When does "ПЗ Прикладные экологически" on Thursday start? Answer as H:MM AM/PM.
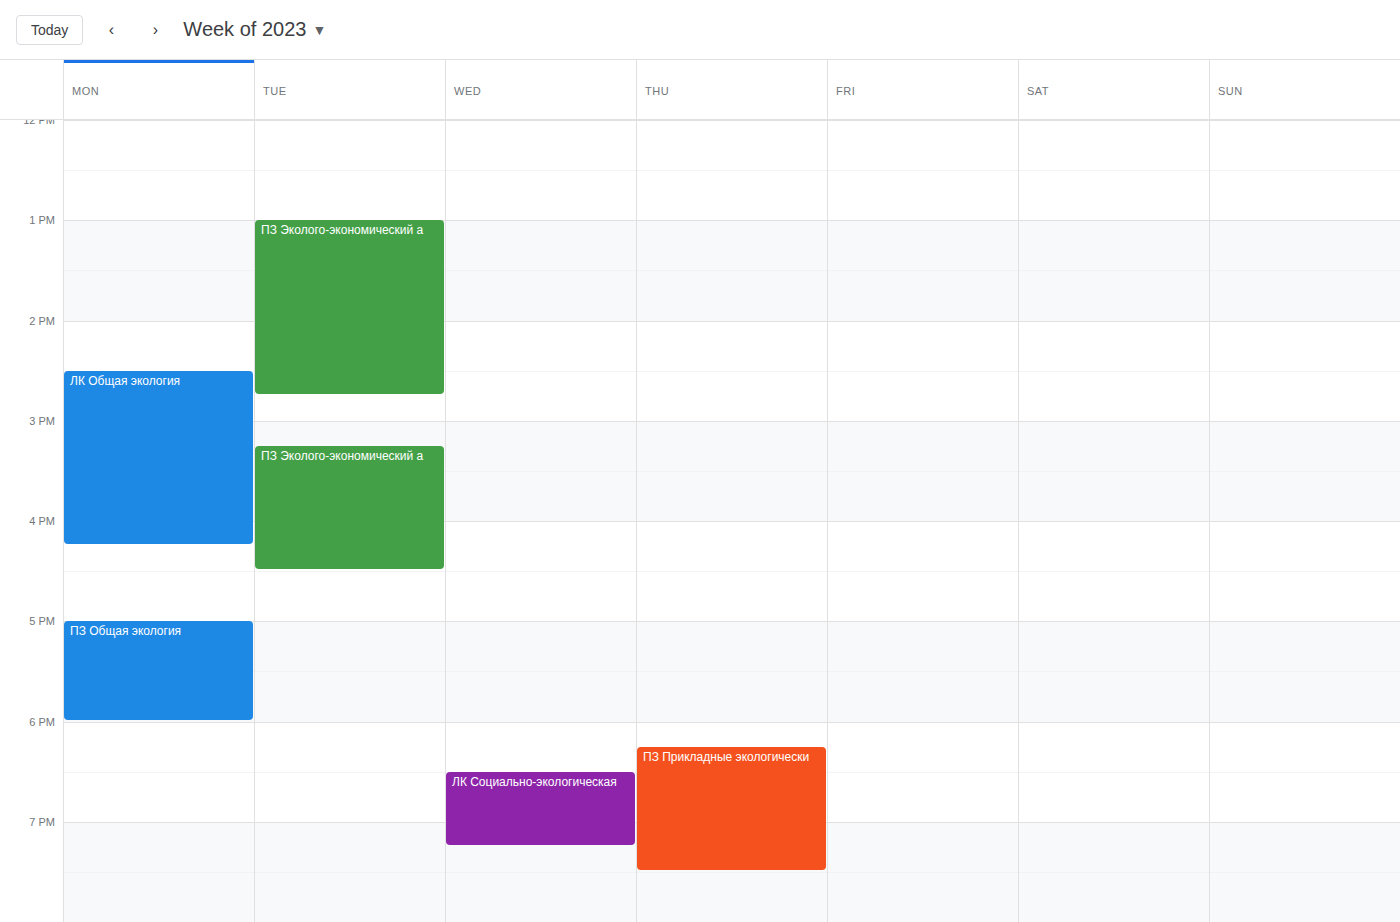
6:15 PM